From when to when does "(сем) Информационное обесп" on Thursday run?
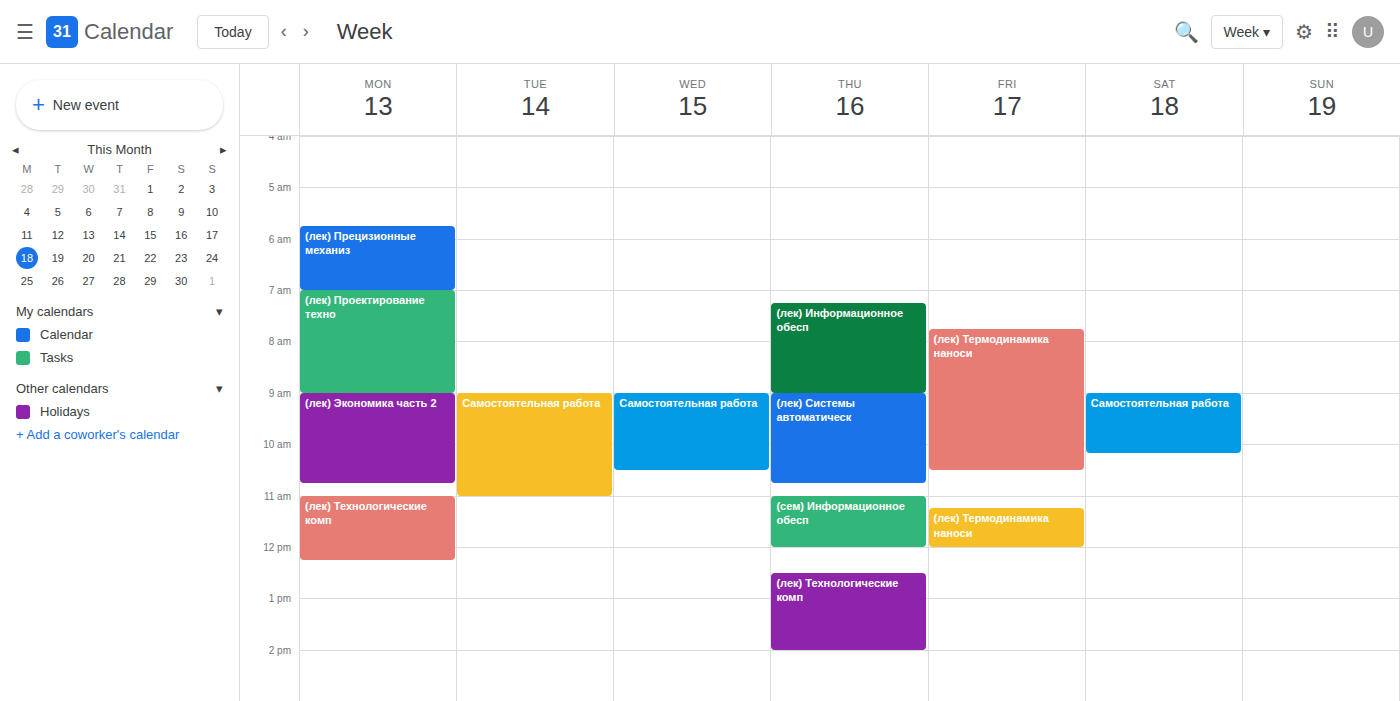
11:00 AM to 12:00 PM